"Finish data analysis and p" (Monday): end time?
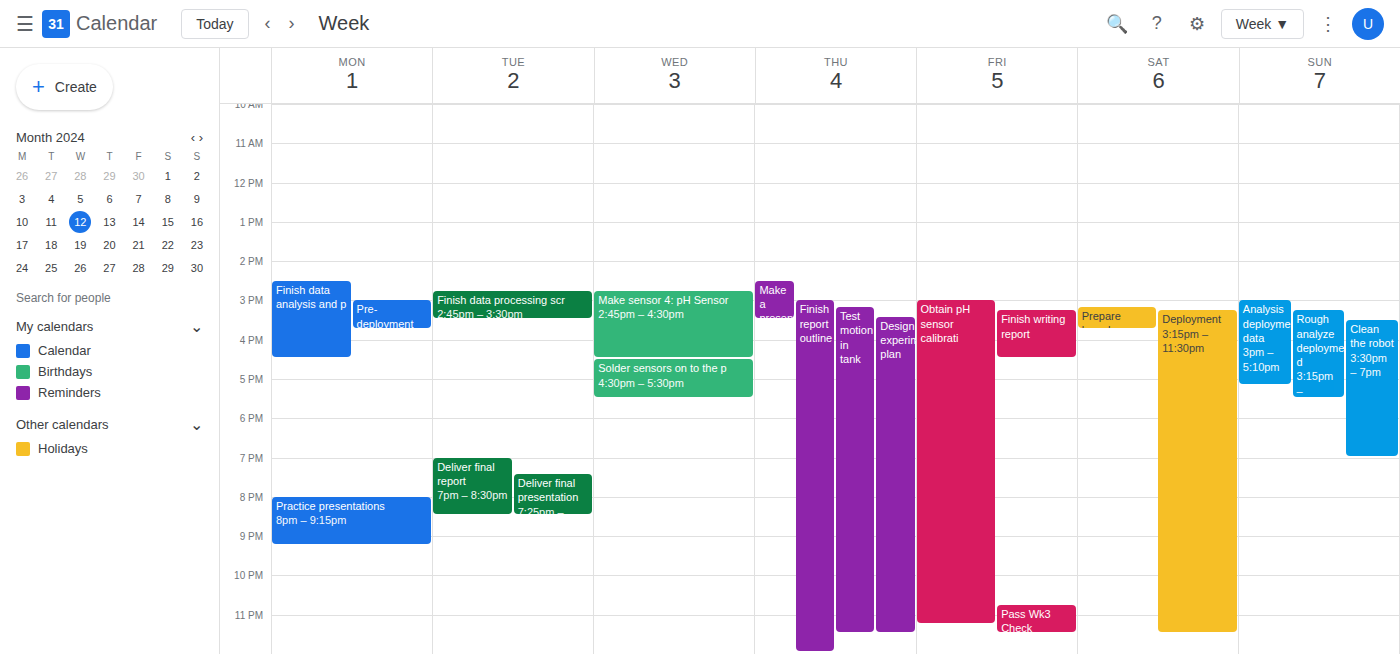
16:30